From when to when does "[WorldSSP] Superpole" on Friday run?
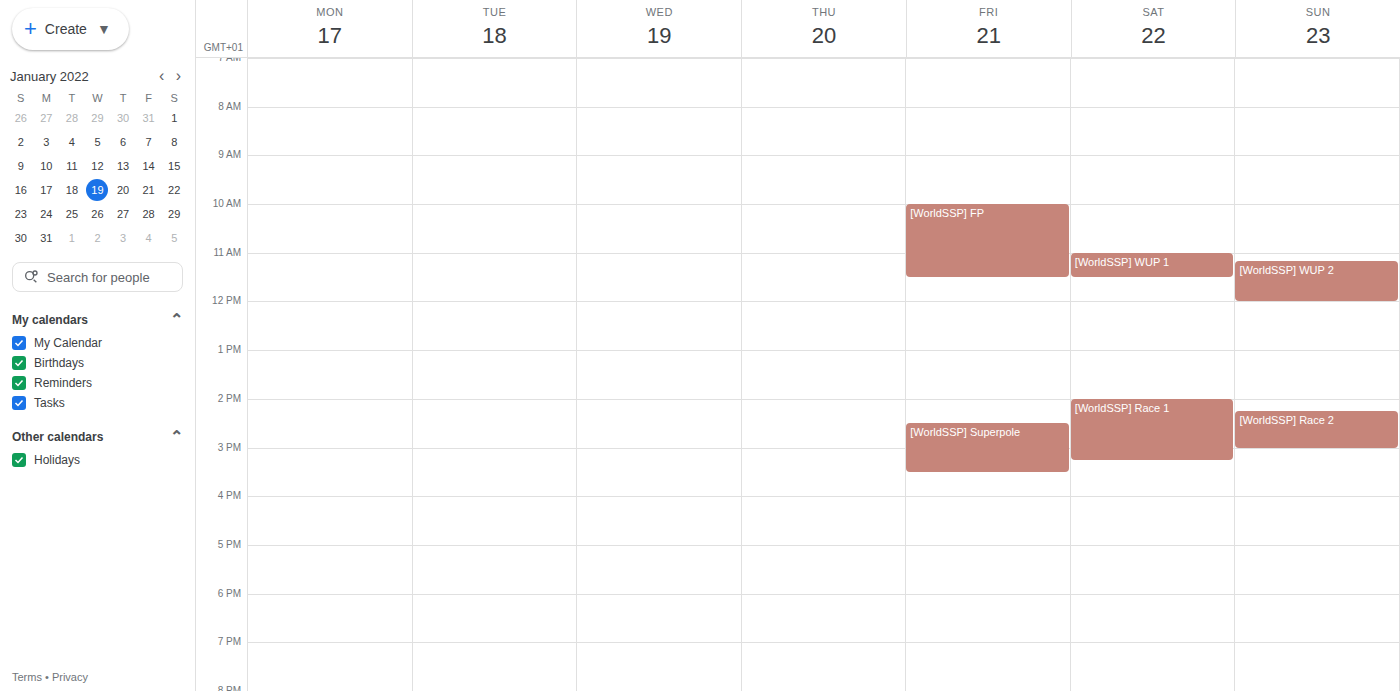
14:30 to 15:30